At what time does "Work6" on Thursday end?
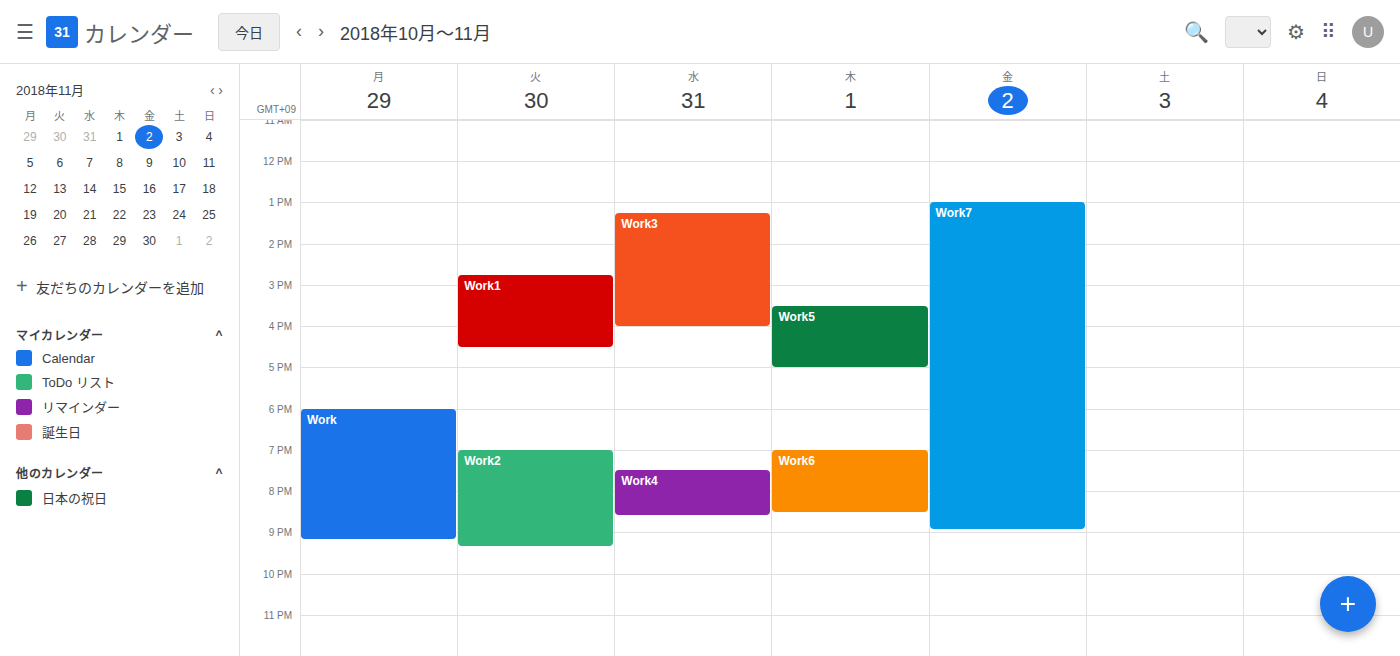
8:30 PM